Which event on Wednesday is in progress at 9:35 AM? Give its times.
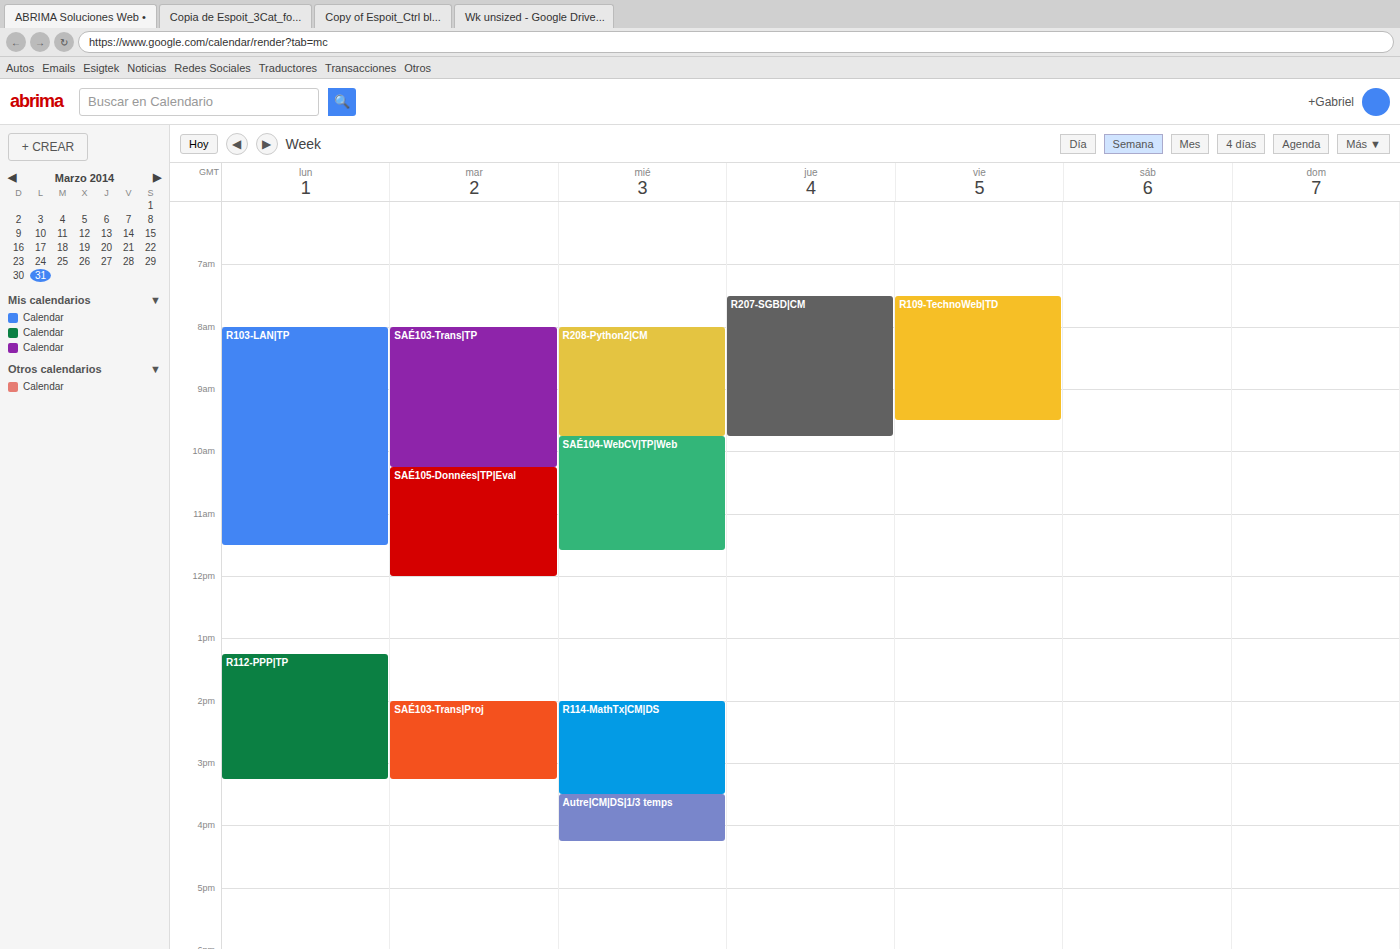
"R208-Python2|CM", 8:00 AM to 9:45 AM